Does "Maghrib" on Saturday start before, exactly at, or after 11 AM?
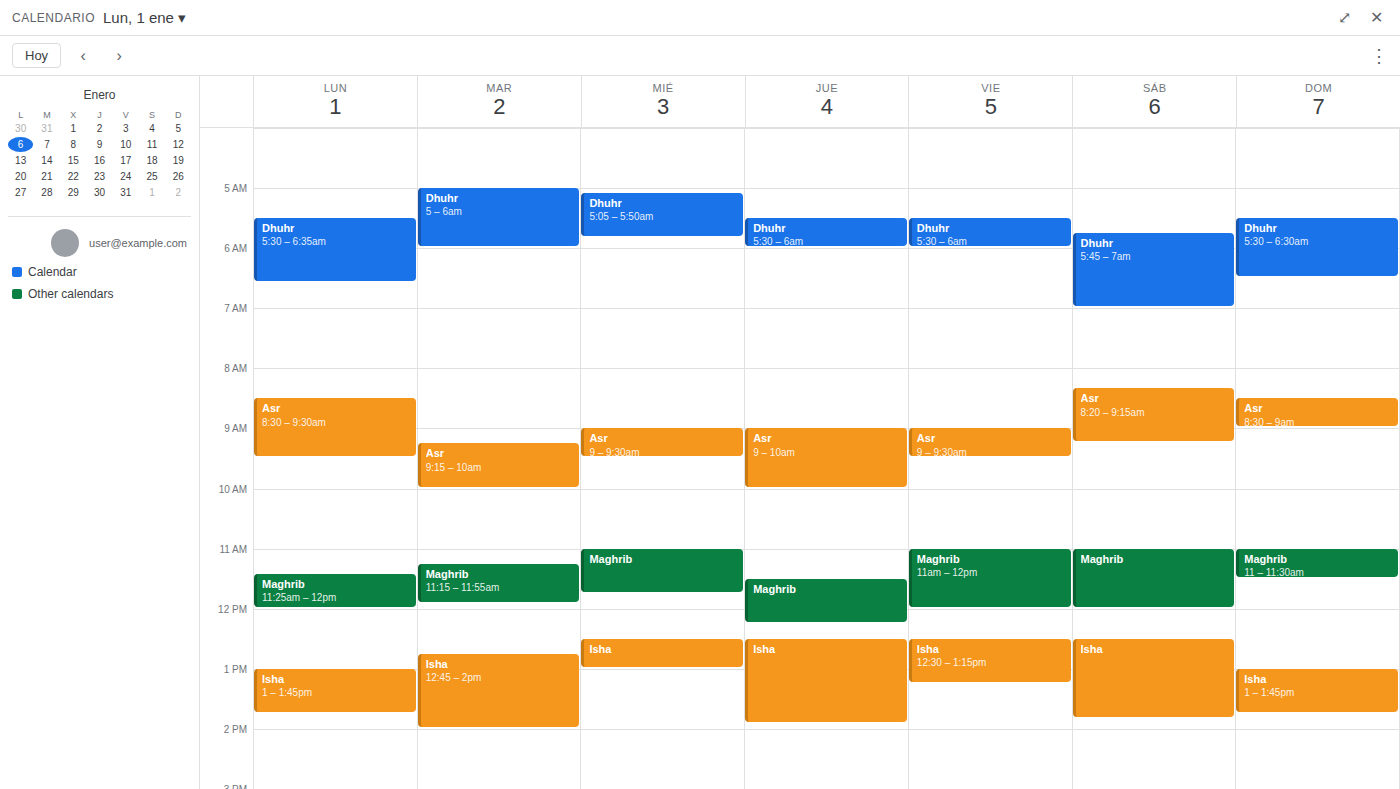
11:00 AM -- exactly at 11 AM, on the 11 AM line.